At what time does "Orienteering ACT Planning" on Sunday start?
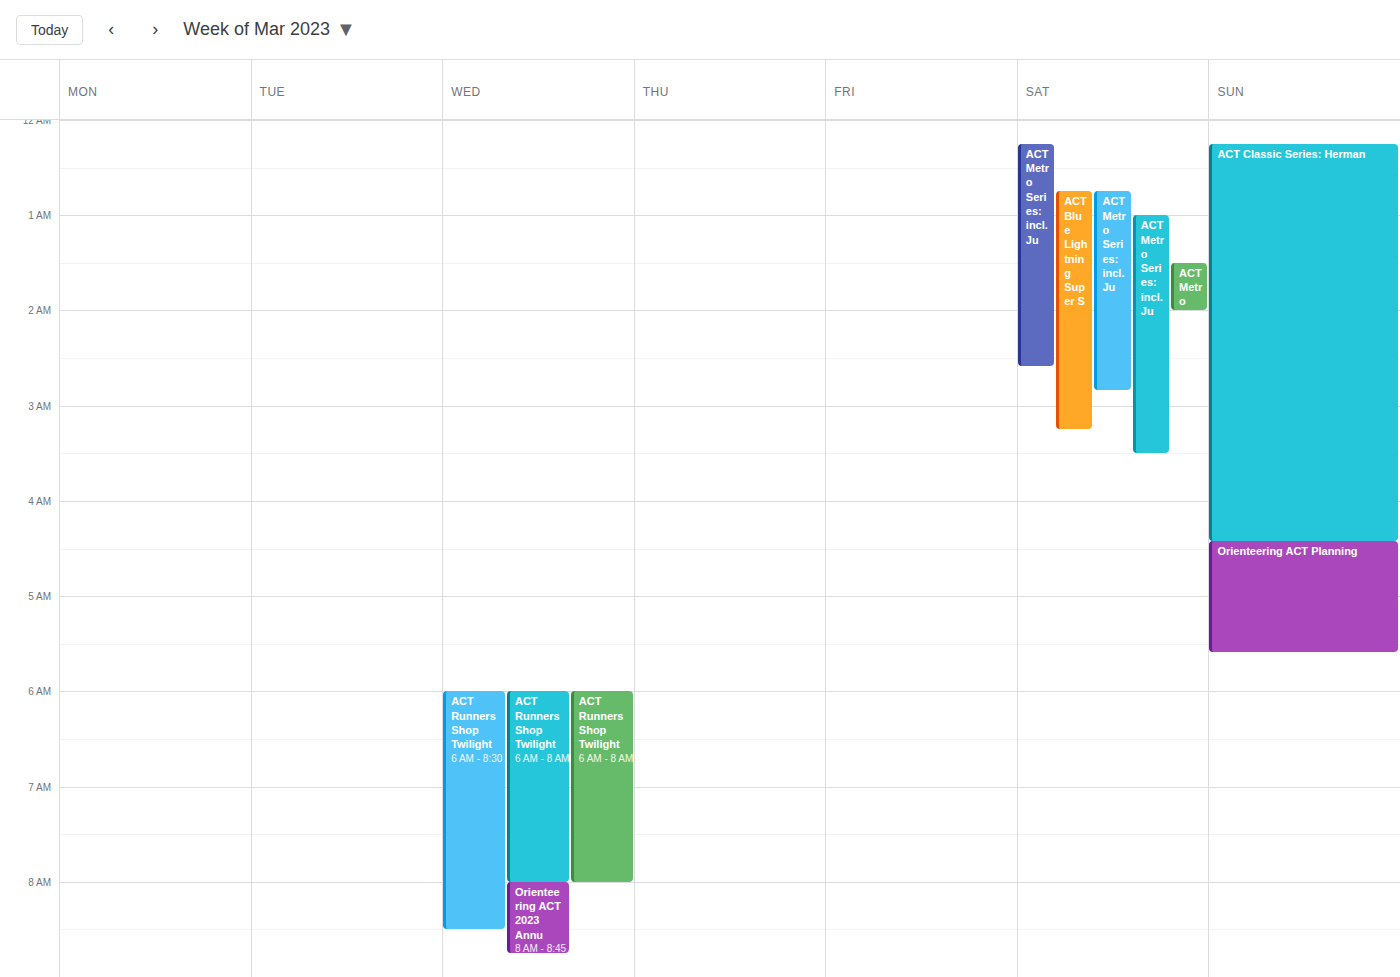
4:25 AM